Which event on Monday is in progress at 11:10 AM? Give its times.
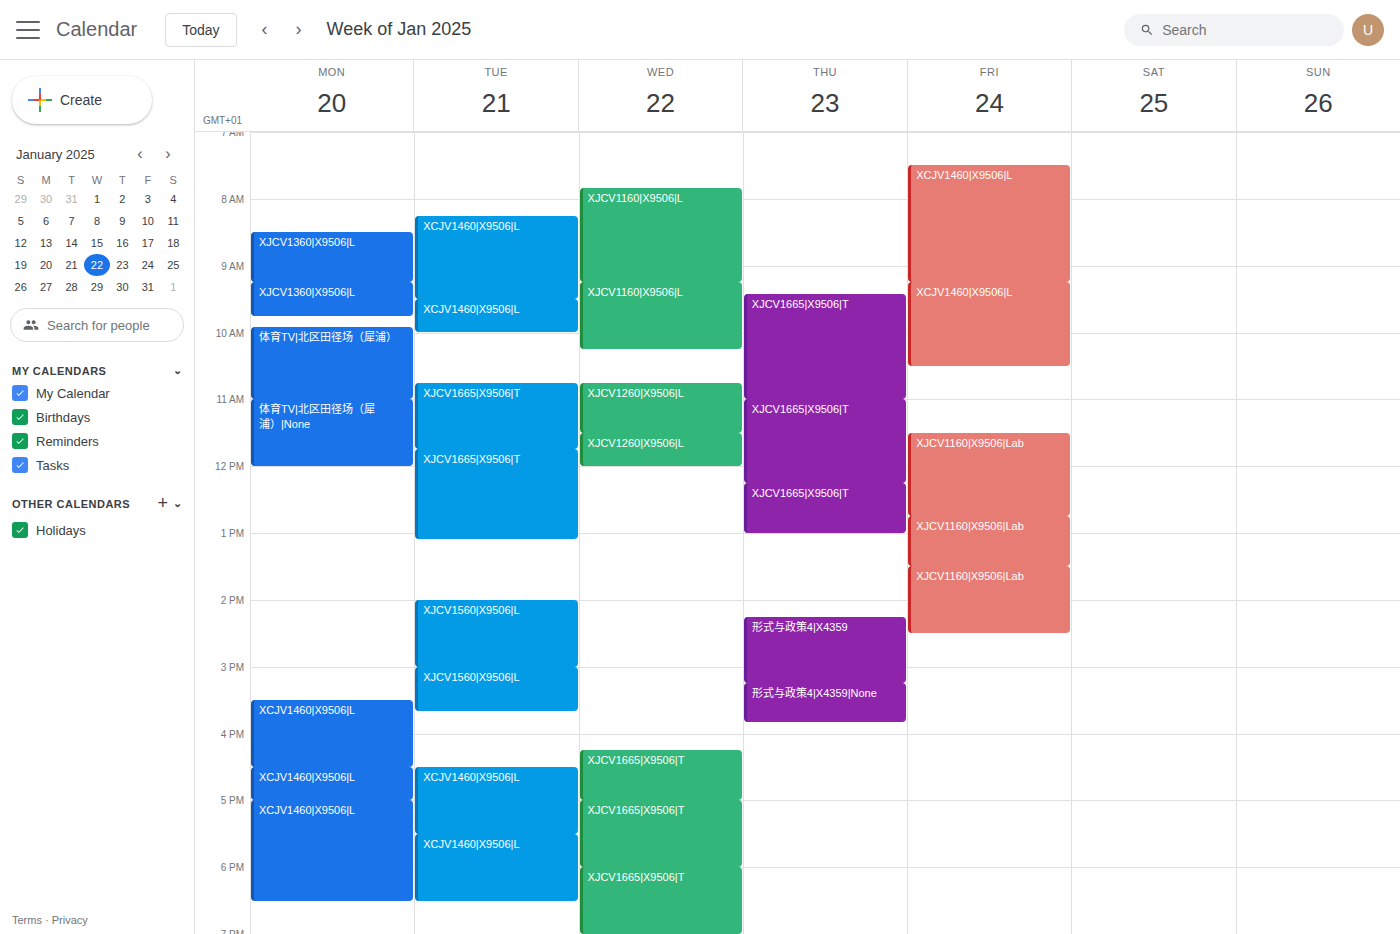
"体育TV|北区田径场（犀浦）|None", 11:00 AM to 12:00 PM